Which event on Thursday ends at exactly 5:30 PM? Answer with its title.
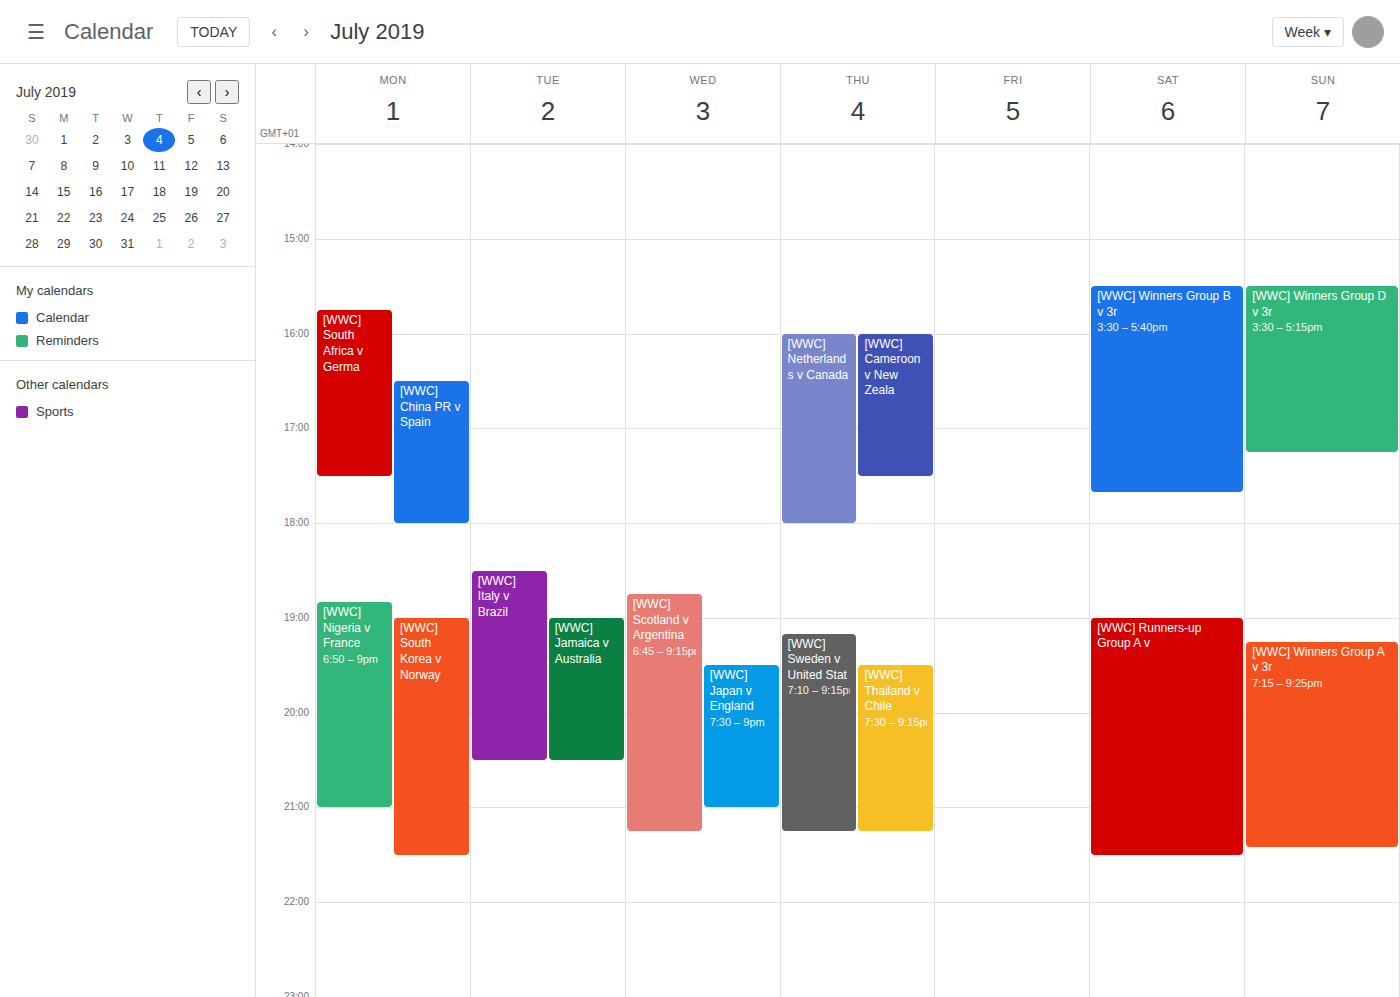
"[WWC] Cameroon v New Zeala"